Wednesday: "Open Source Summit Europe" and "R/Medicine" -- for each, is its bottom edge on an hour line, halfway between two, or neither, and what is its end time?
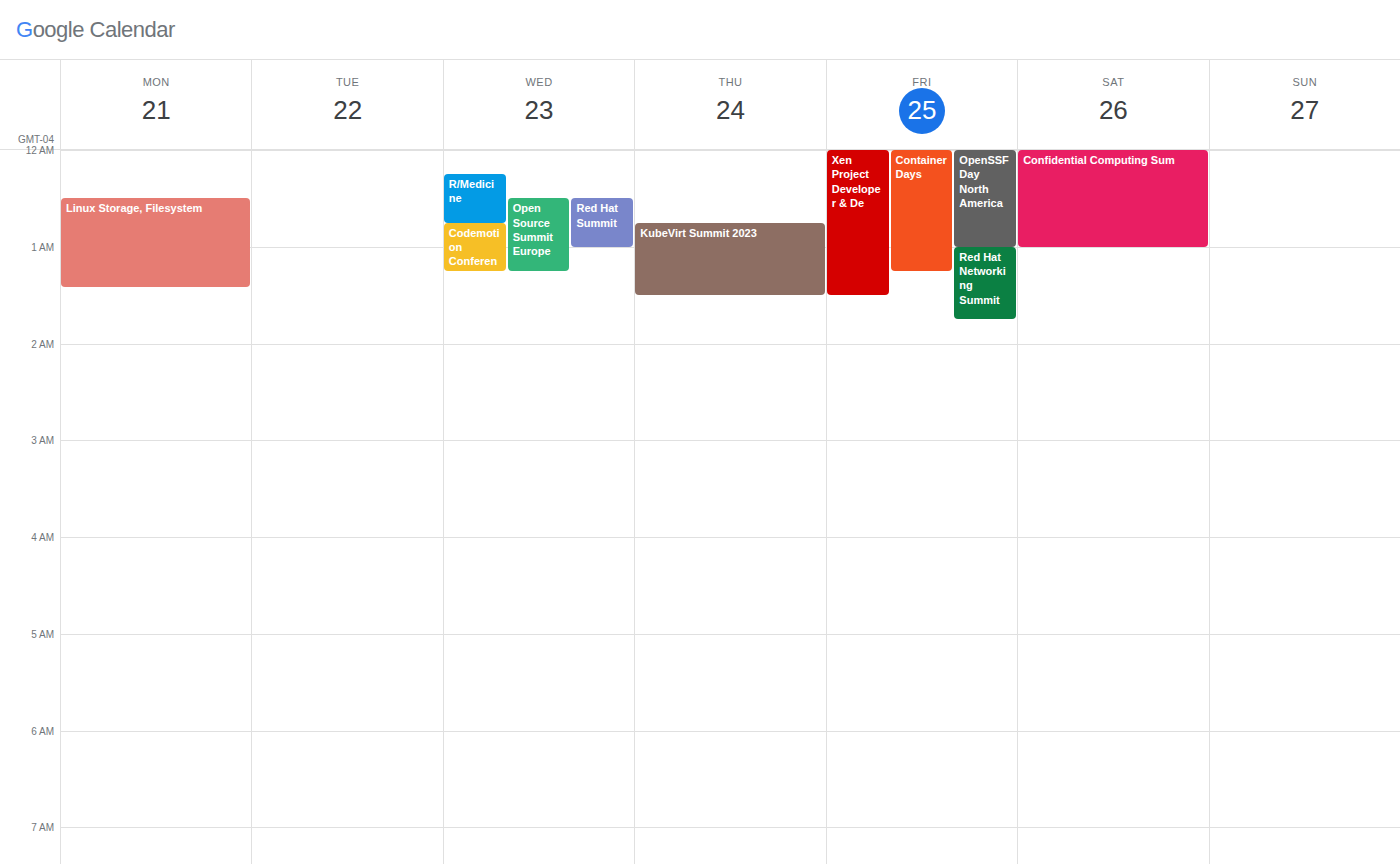
"Open Source Summit Europe": 01:15, neither: a quarter of the way from the 01:00 line to the 02:00 line. "R/Medicine": 00:45, neither: three quarters of the way from the 00:00 line to the 01:00 line.